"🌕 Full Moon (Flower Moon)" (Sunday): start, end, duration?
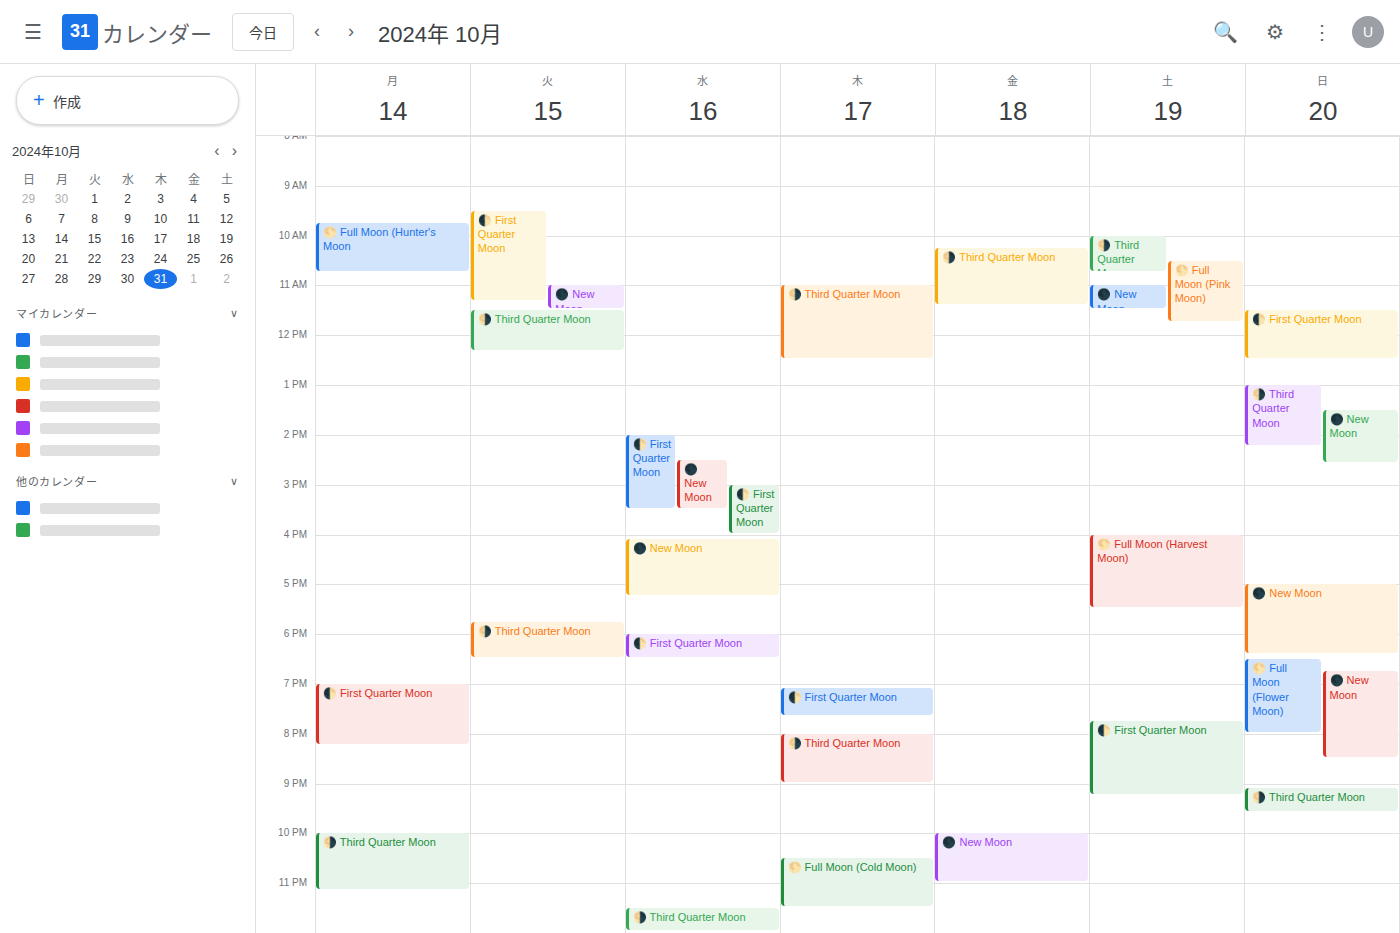
6:30 PM to 8:00 PM, 1 hour 30 minutes